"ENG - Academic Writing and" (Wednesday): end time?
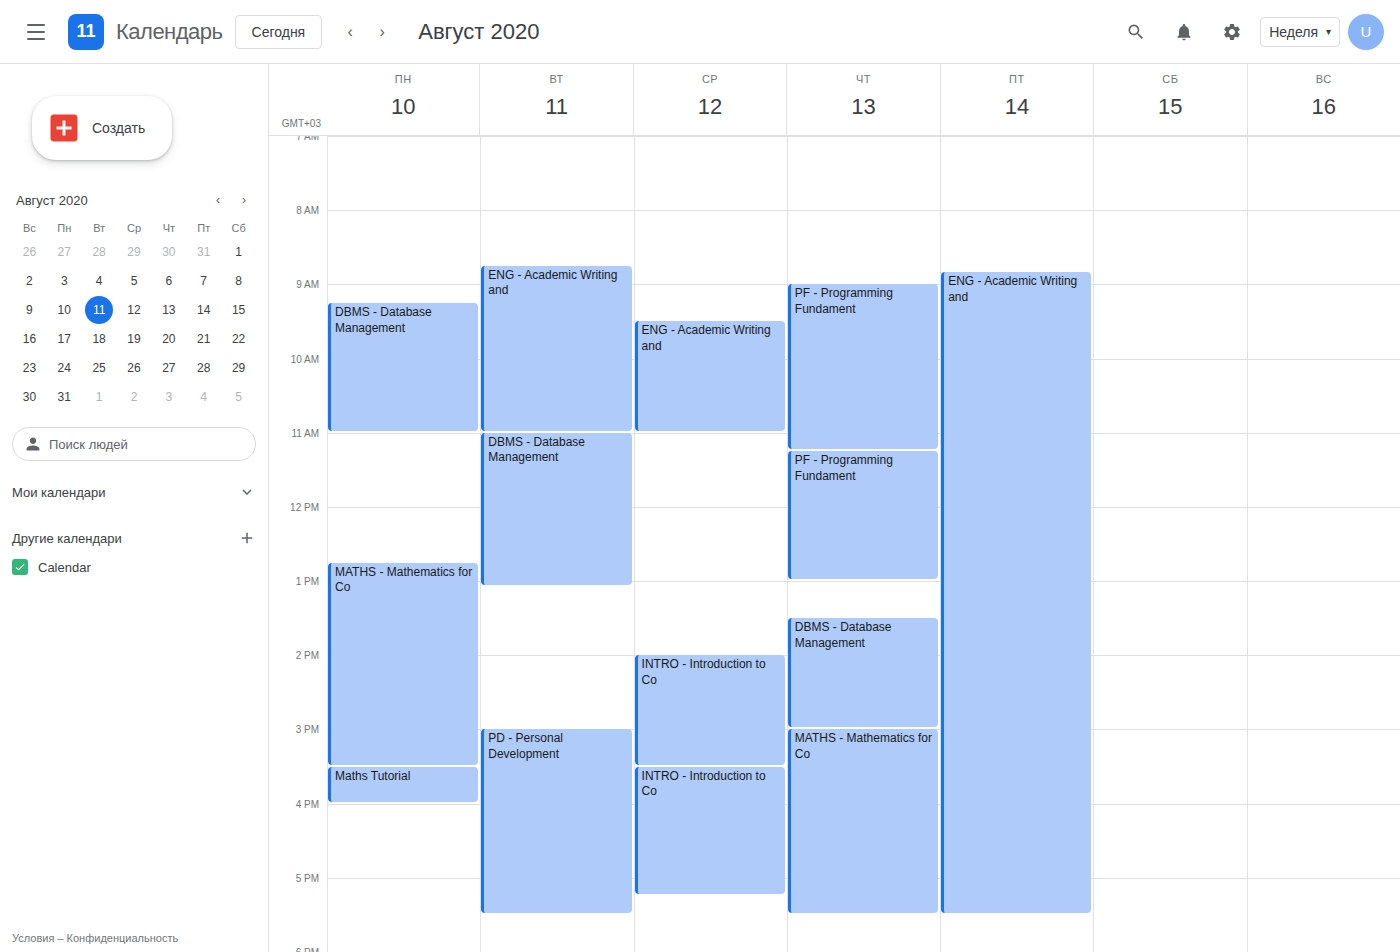
11:00